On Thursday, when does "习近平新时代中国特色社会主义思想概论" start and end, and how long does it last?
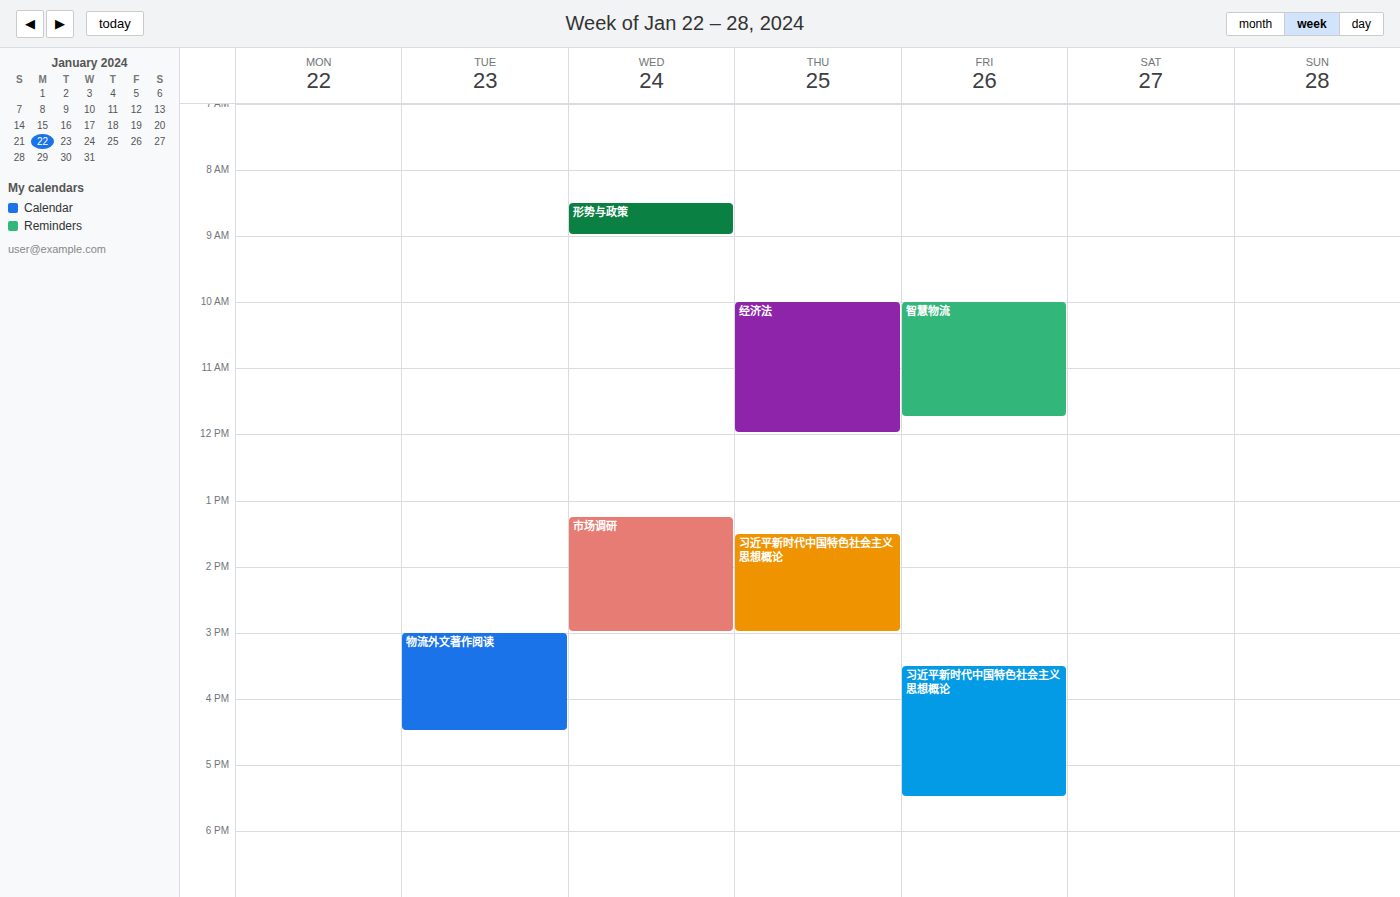
1:30 PM to 3:00 PM, 1 hour 30 minutes